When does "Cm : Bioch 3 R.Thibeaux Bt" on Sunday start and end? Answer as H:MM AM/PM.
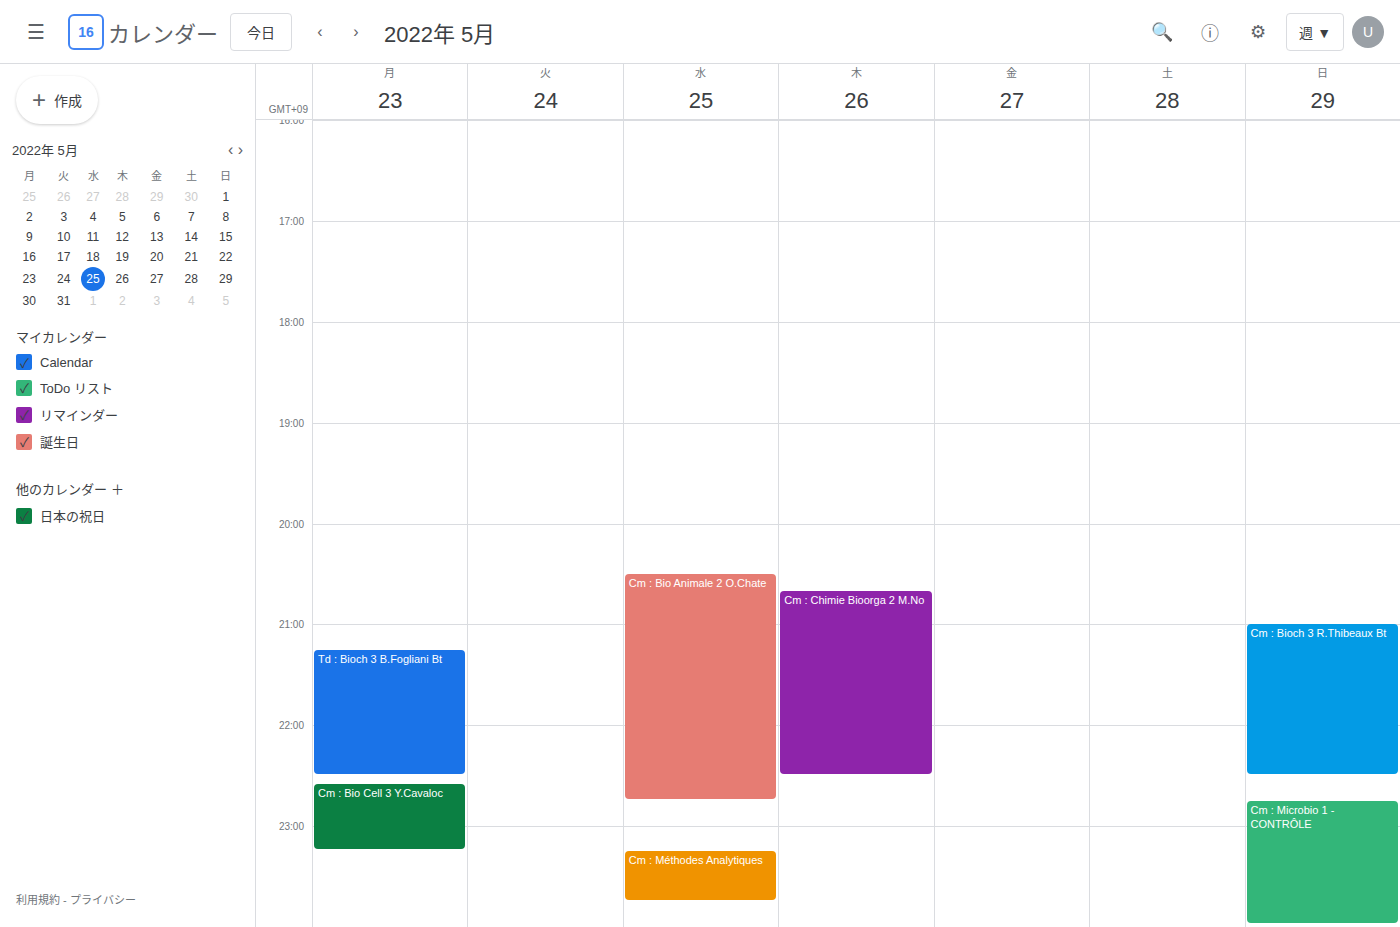
9:00 PM to 10:30 PM